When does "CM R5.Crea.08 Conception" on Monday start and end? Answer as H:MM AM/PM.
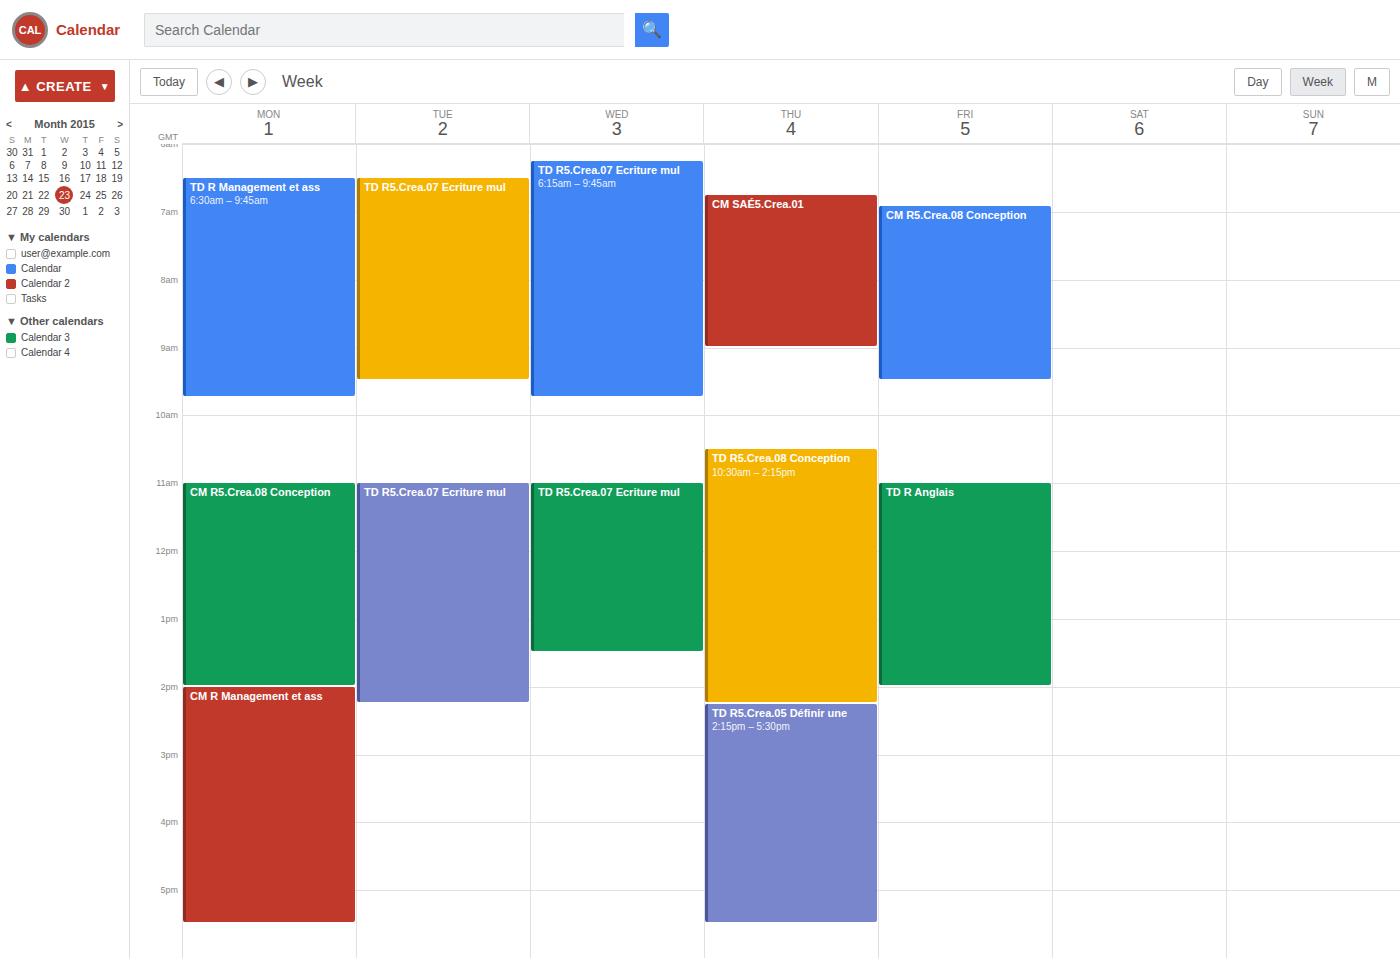
11:00 AM to 2:00 PM